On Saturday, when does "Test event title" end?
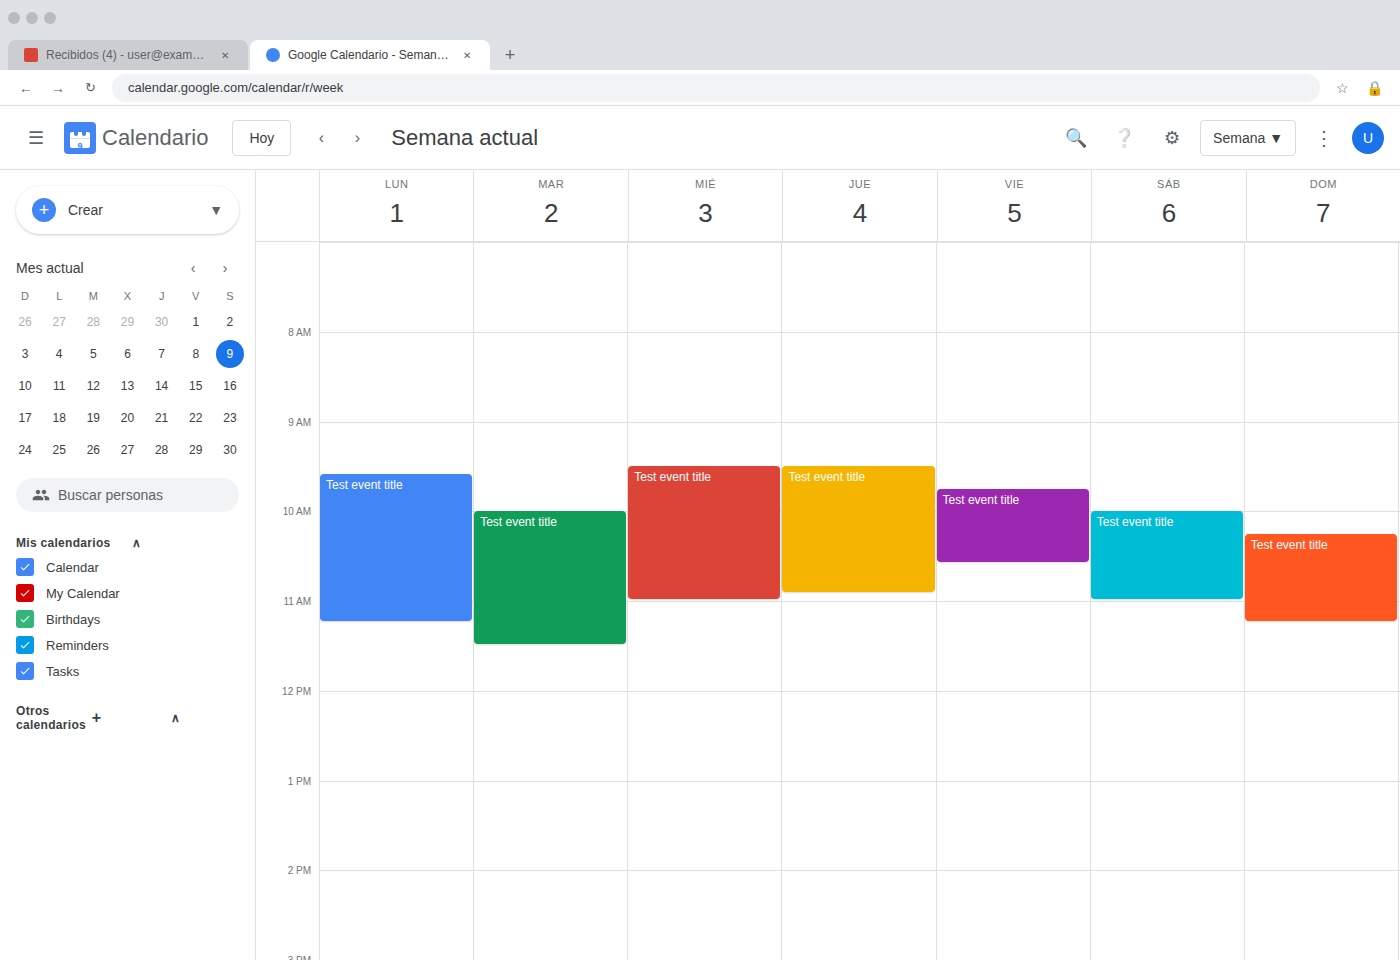
11:00 AM